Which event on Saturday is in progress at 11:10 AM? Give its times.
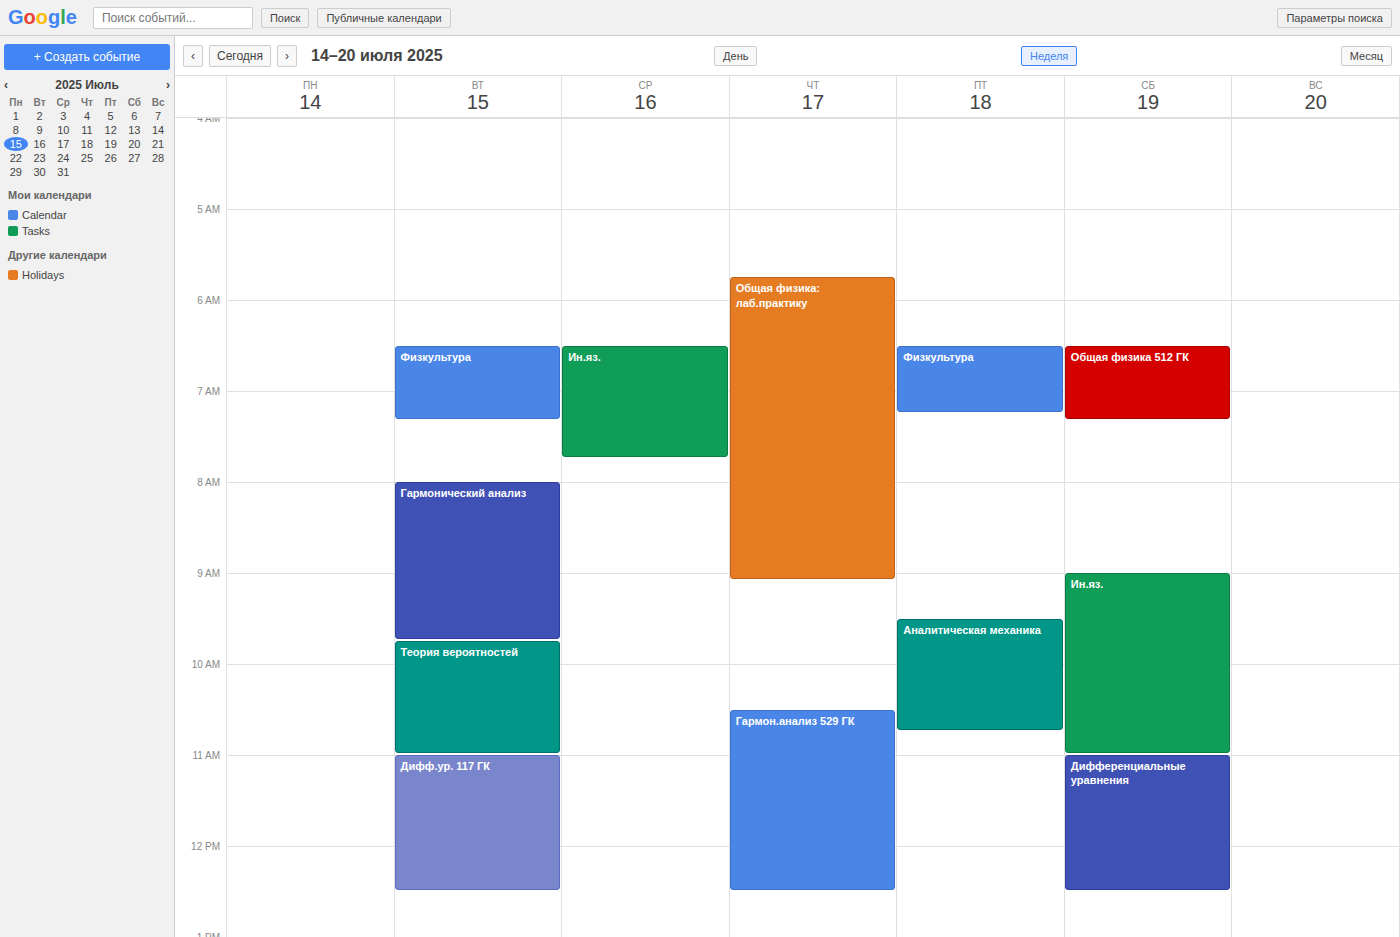
"Дифференциальные уравнения", 11:00 AM to 12:30 PM